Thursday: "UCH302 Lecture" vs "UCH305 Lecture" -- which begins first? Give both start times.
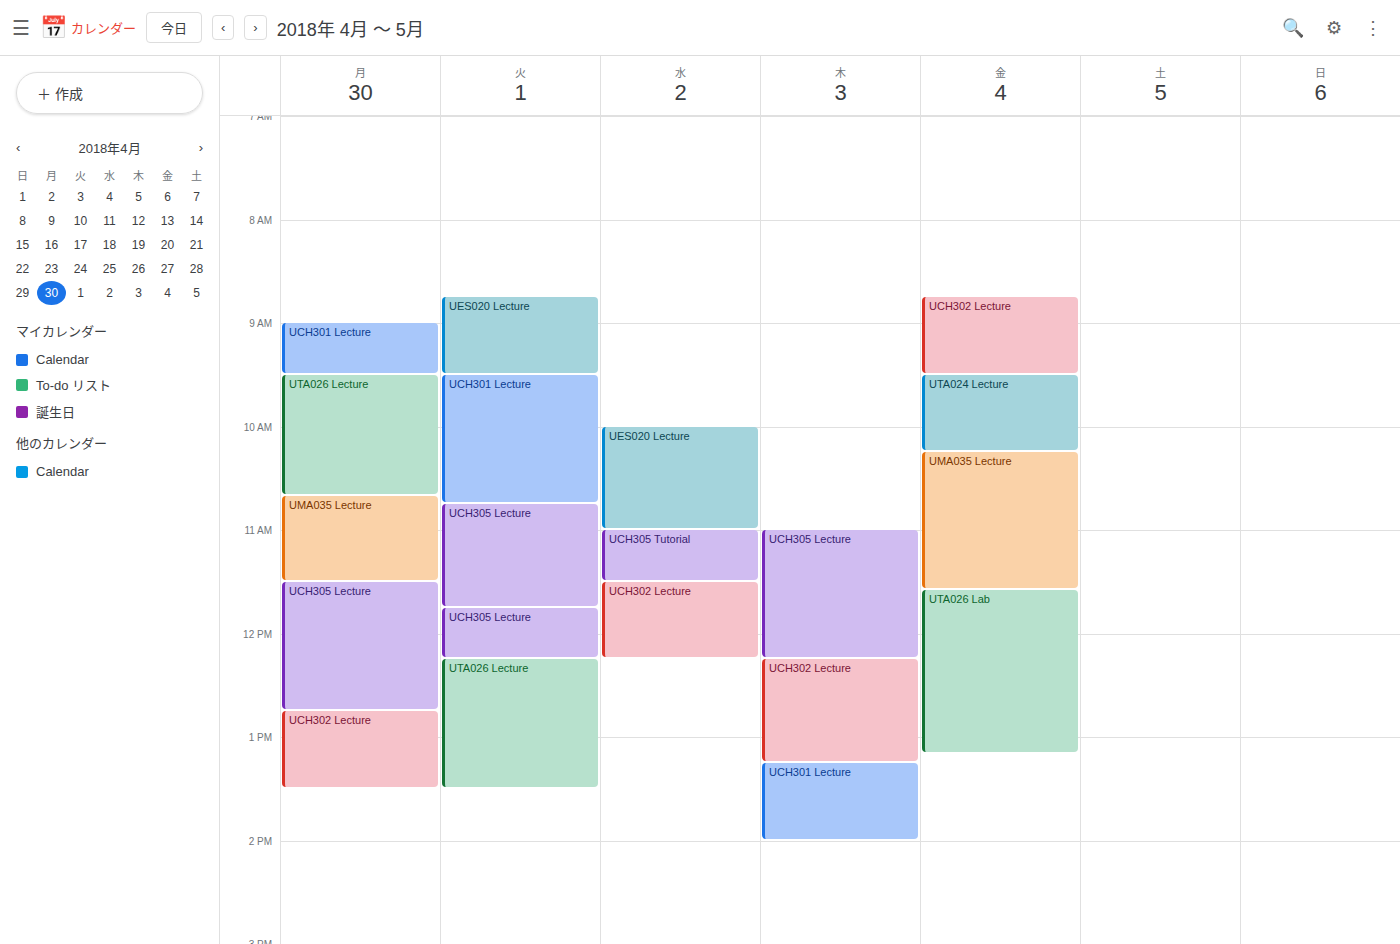
"UCH305 Lecture" 11:00 AM; "UCH302 Lecture" 12:15 PM.